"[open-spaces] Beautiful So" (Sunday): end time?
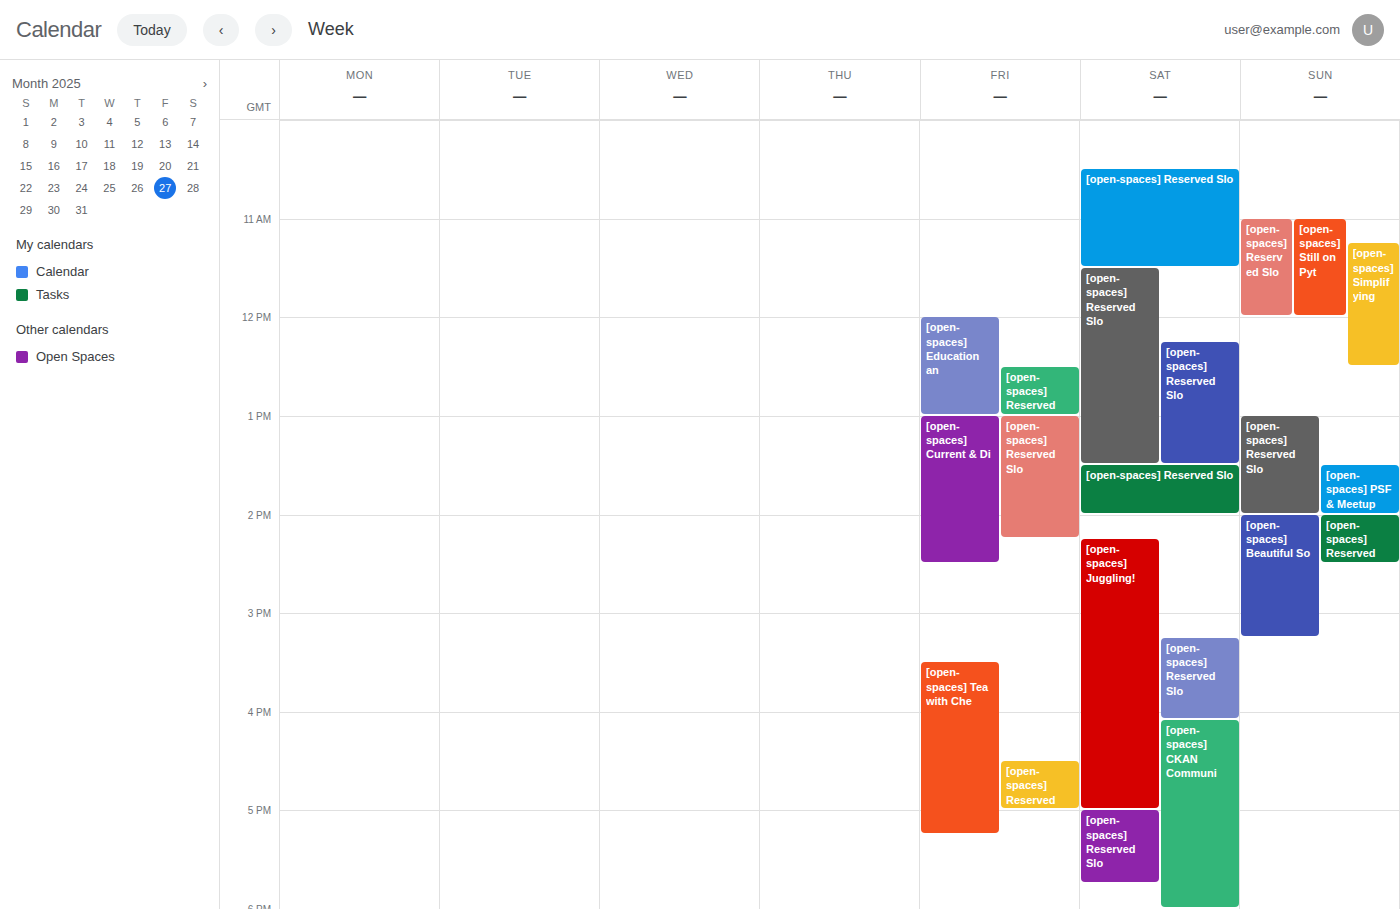
3:15 PM